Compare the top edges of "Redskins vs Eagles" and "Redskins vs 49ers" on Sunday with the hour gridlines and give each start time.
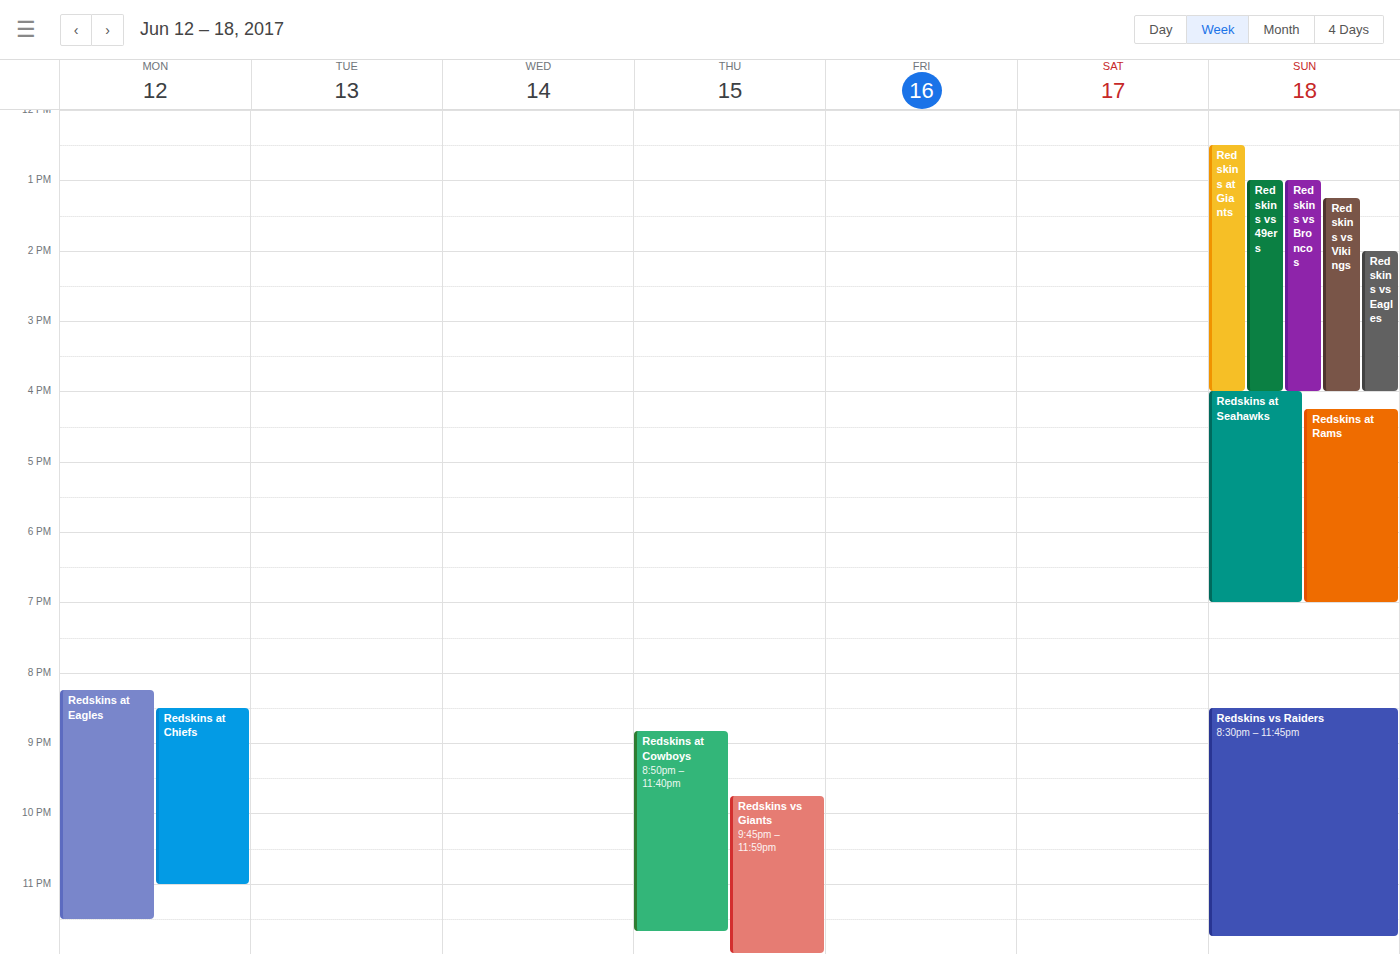
"Redskins vs Eagles": 2:00 PM, exactly on the 2 PM line. "Redskins vs 49ers": 1:00 PM, exactly on the 1 PM line.